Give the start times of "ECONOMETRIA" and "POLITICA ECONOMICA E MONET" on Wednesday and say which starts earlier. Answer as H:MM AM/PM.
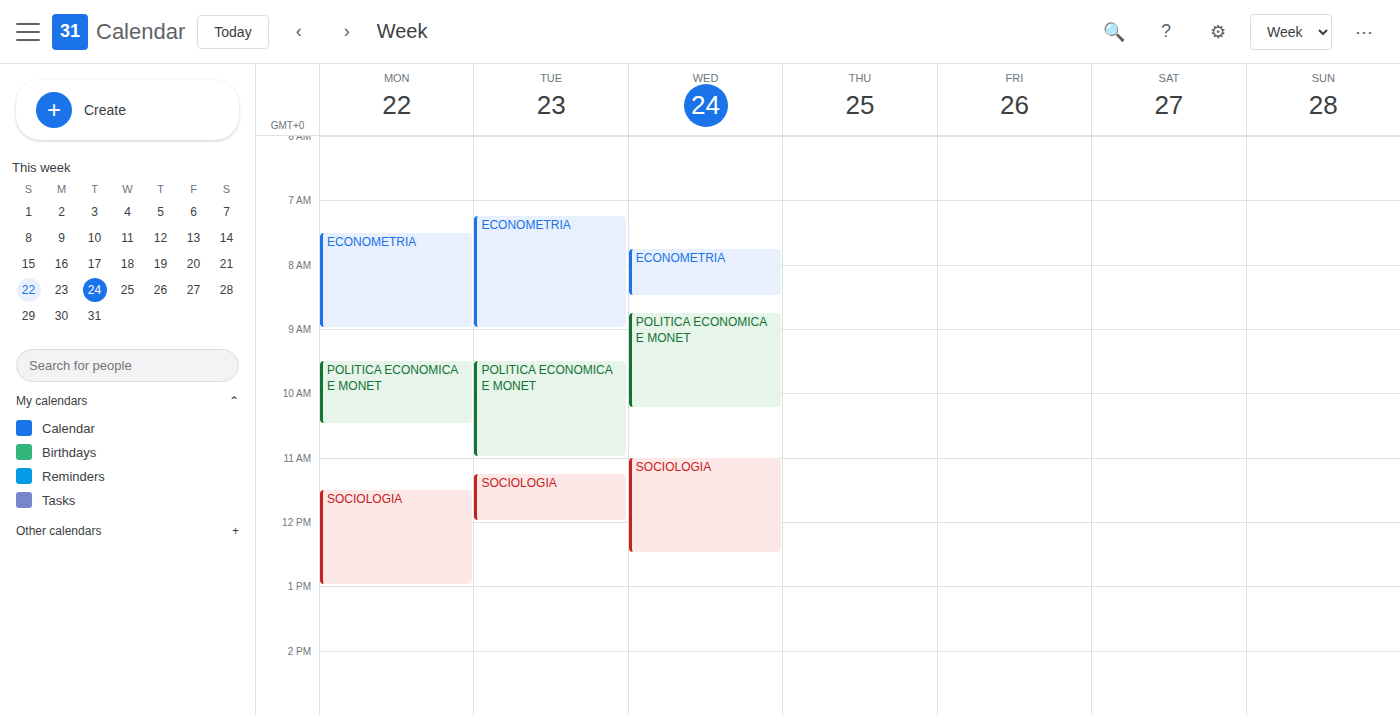
"ECONOMETRIA" 7:45 AM; "POLITICA ECONOMICA E MONET" 8:45 AM.